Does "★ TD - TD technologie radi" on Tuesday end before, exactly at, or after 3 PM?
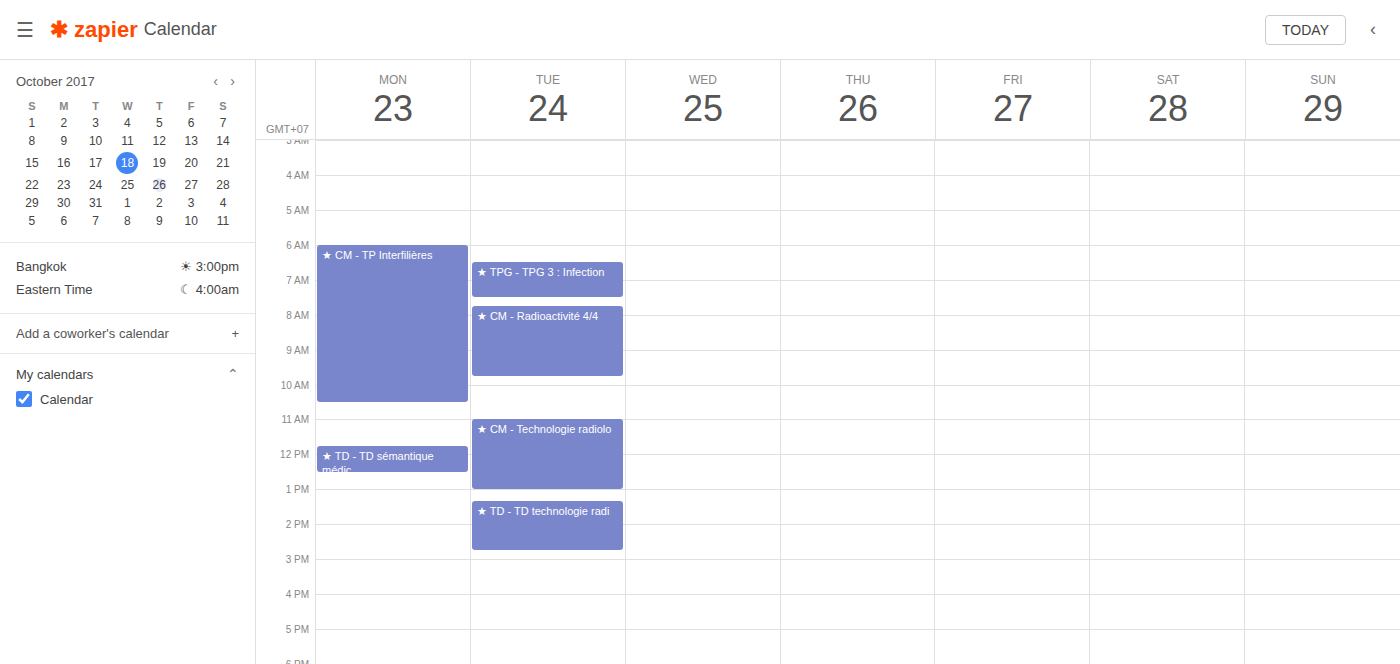
2:45 PM -- before 3 PM, 15 minutes above the 3 PM line.